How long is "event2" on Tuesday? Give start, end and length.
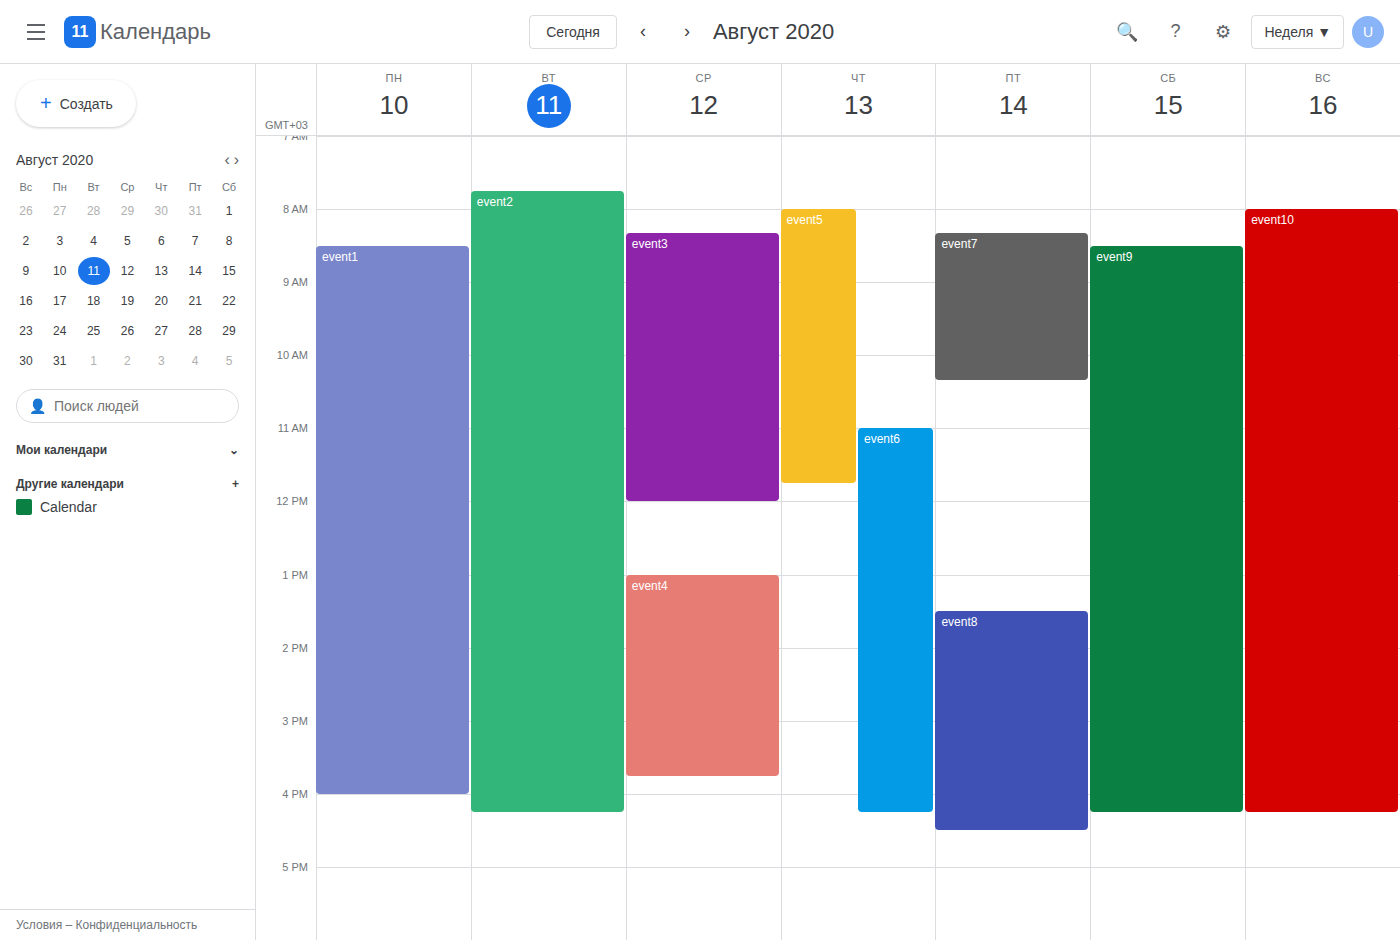
7:45 AM to 4:15 PM, 8 hours 30 minutes